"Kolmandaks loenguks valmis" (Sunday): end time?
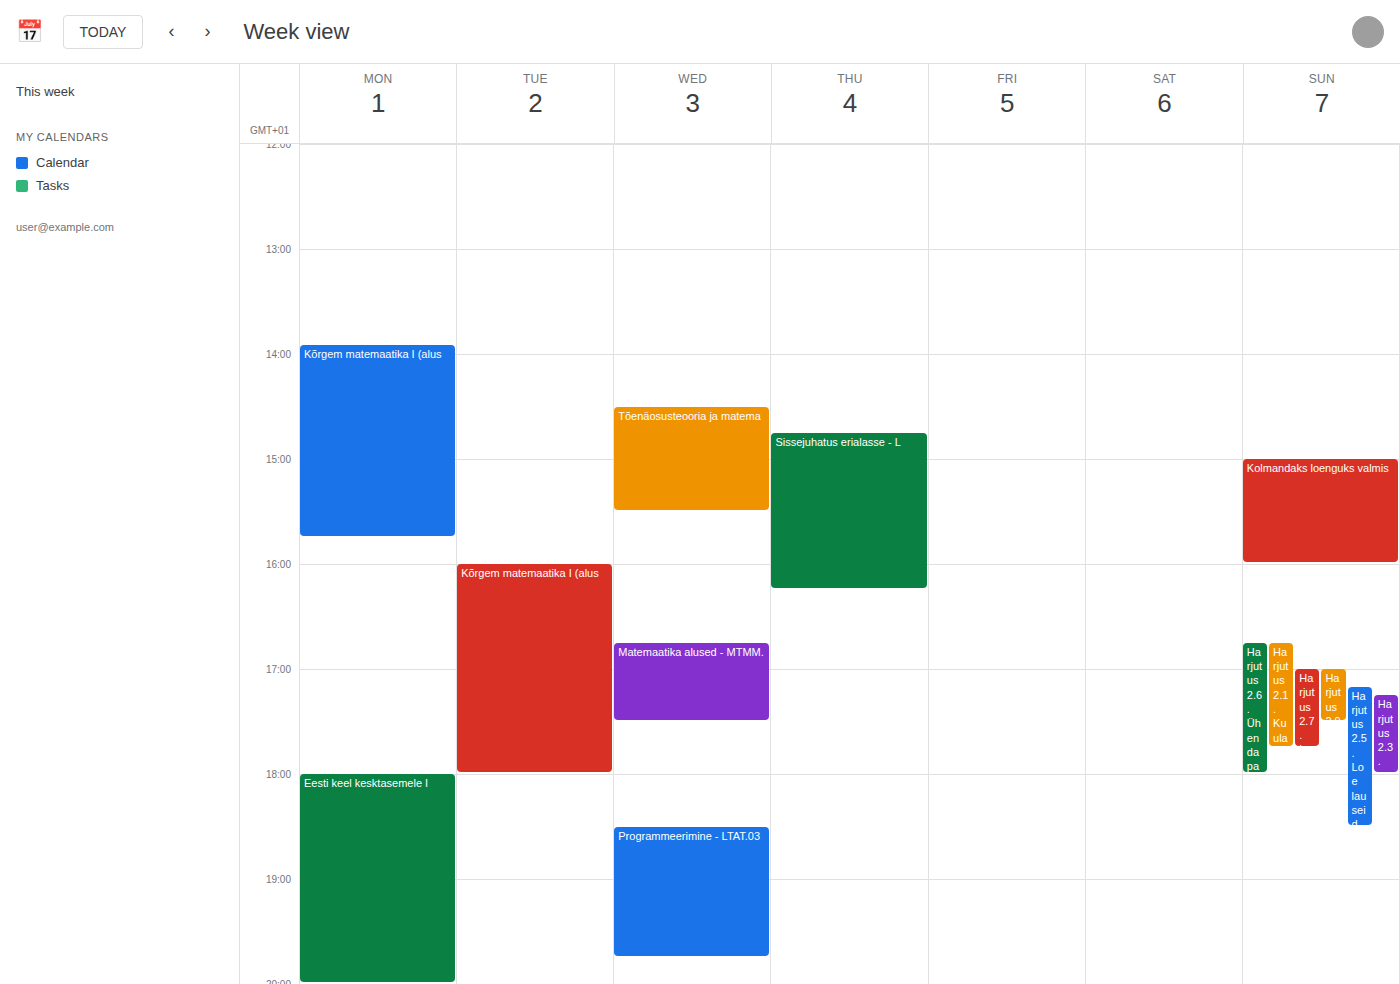
16:00